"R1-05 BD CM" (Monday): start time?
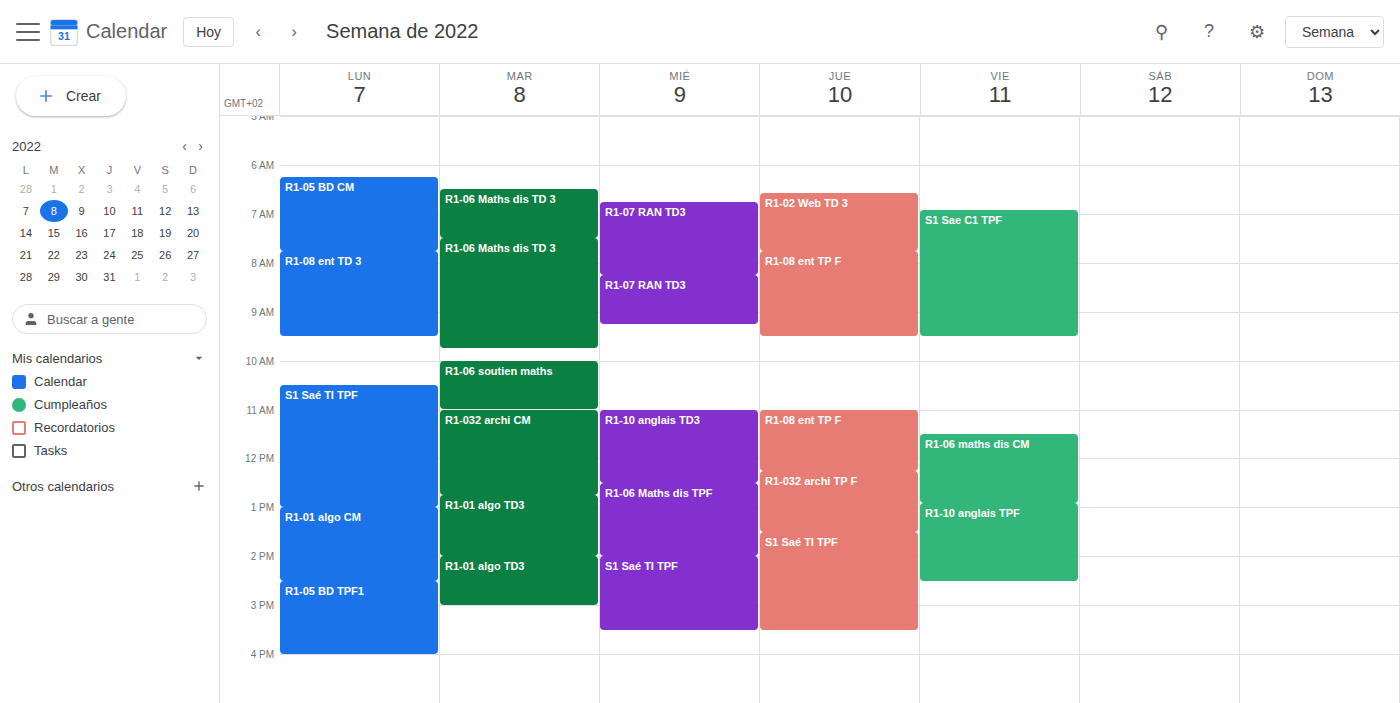
06:15